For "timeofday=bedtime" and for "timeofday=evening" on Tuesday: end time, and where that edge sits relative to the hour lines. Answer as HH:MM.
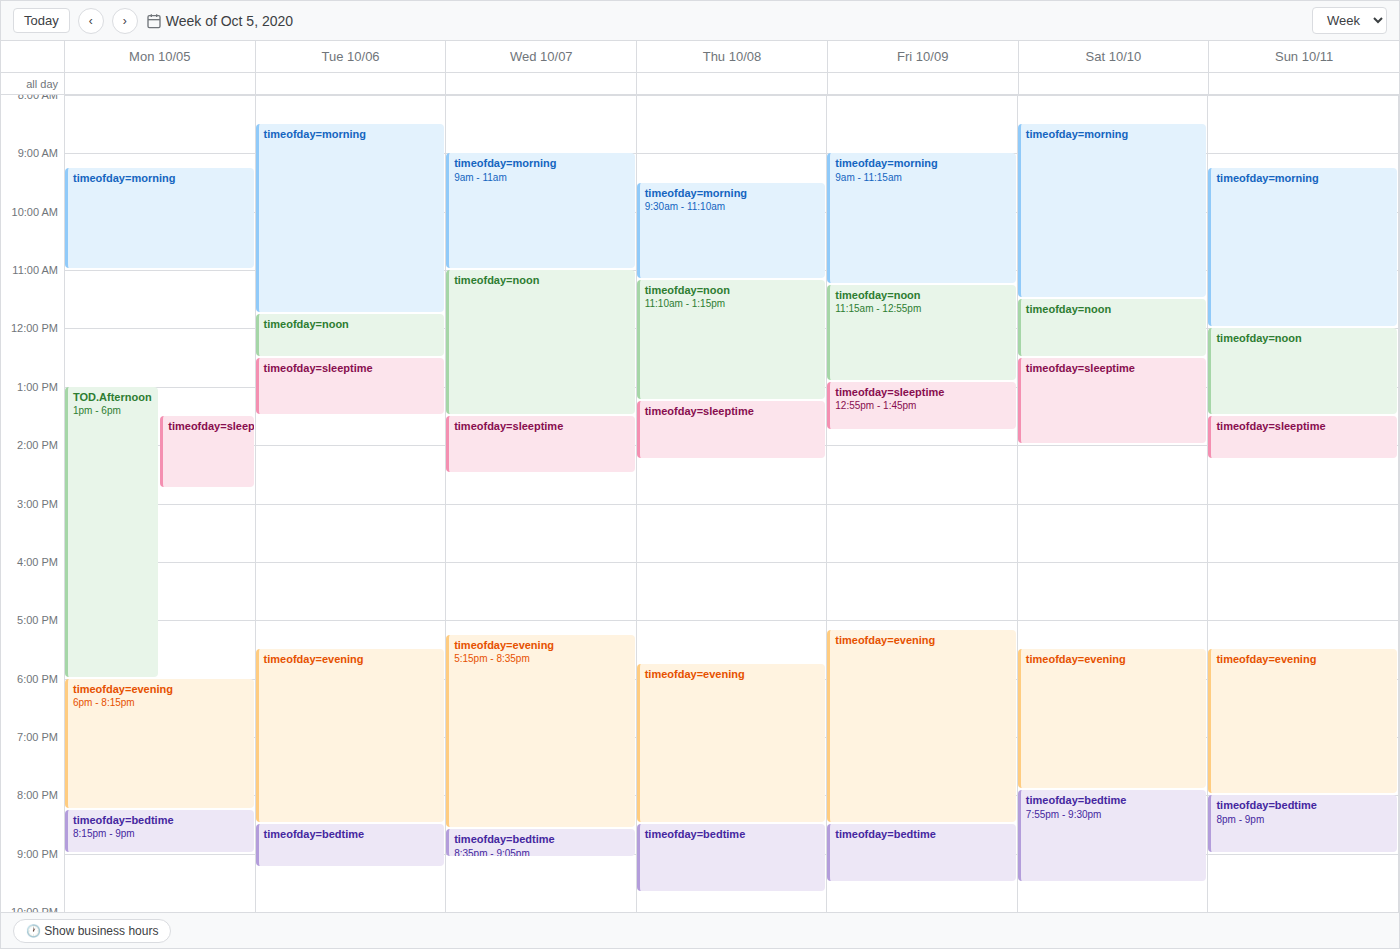
"timeofday=bedtime": 21:15, neither: a quarter of the way from the 21:00 line to the 22:00 line. "timeofday=evening": 20:30, halfway between the 20:00 and 21:00 lines.